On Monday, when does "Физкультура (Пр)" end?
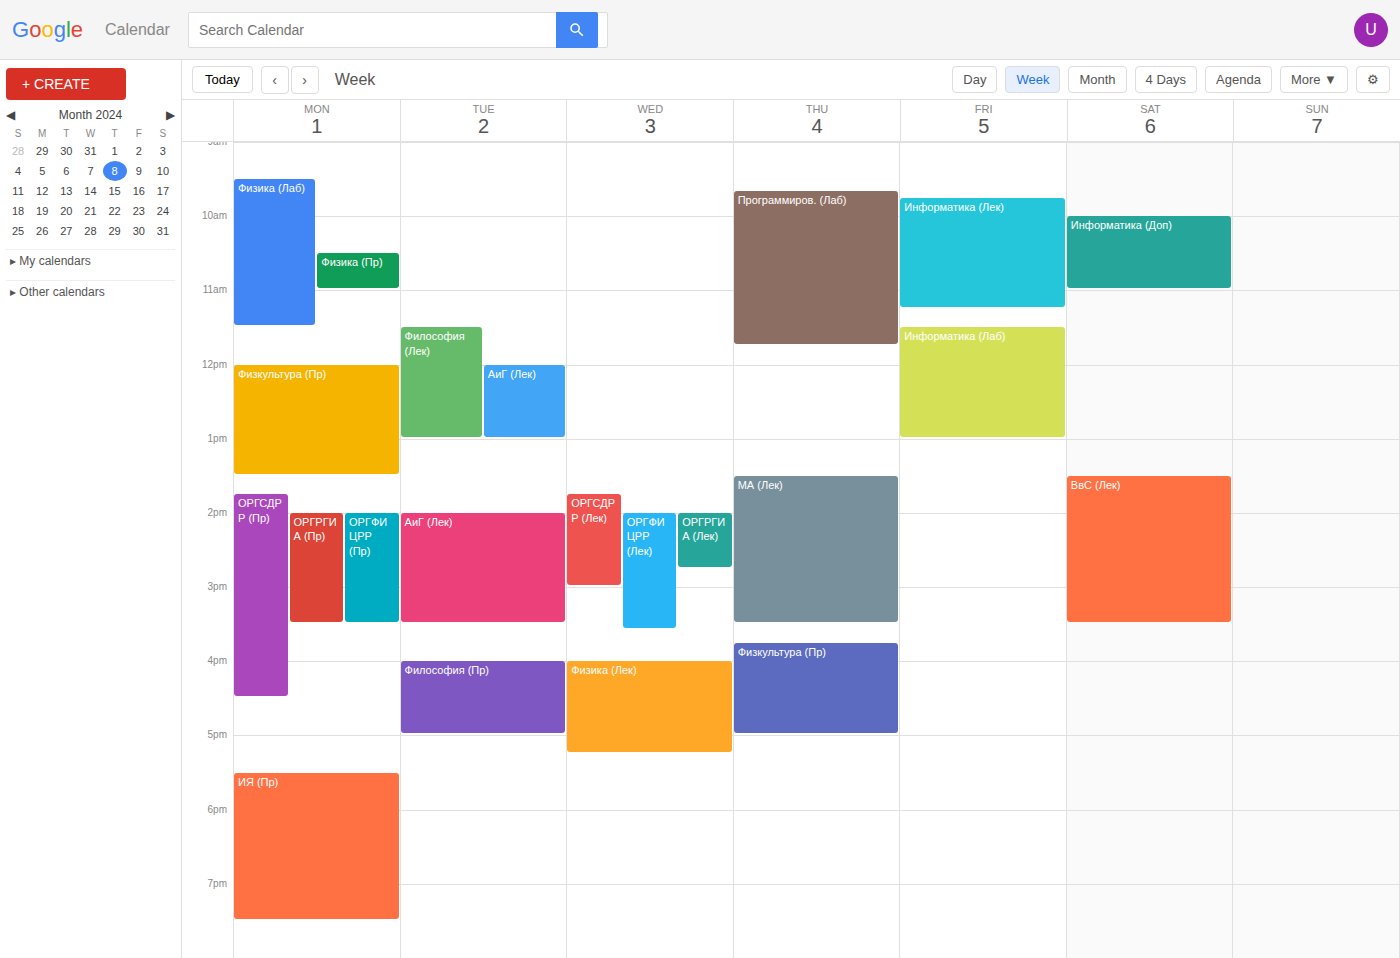
1:30 PM